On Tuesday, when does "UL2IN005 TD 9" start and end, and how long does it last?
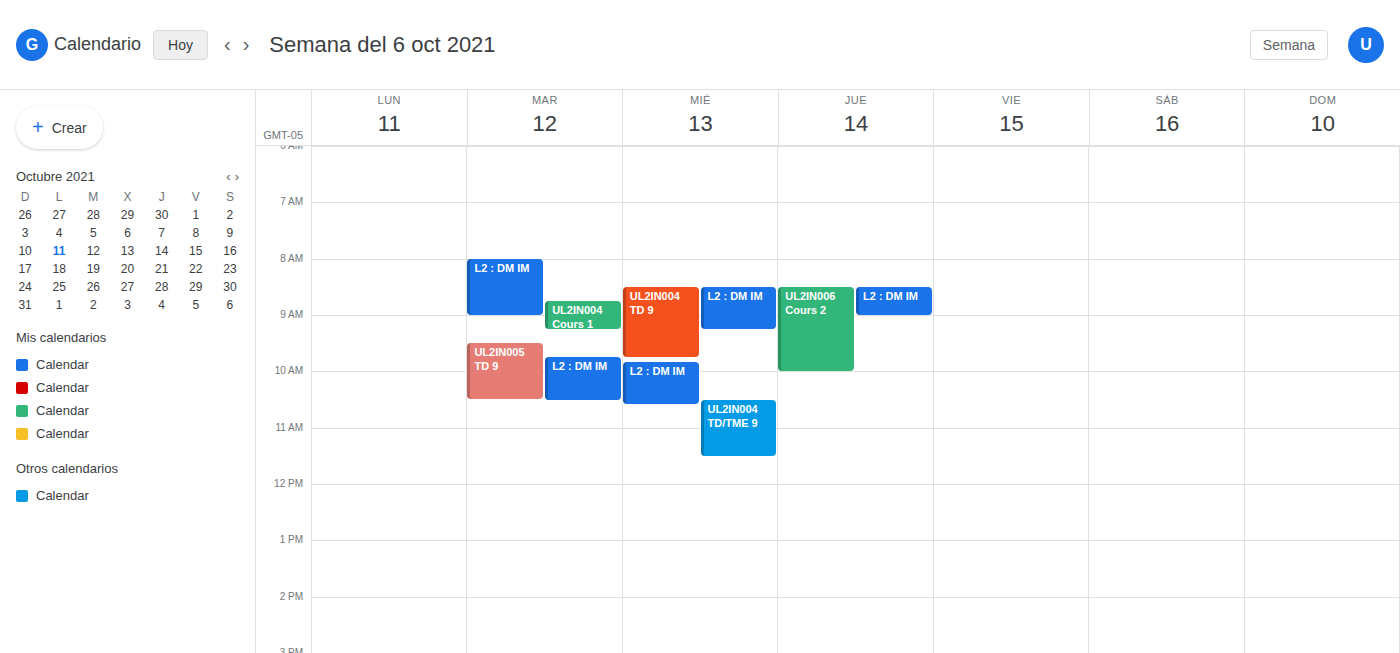
9:30 AM to 10:30 AM, 1 hour